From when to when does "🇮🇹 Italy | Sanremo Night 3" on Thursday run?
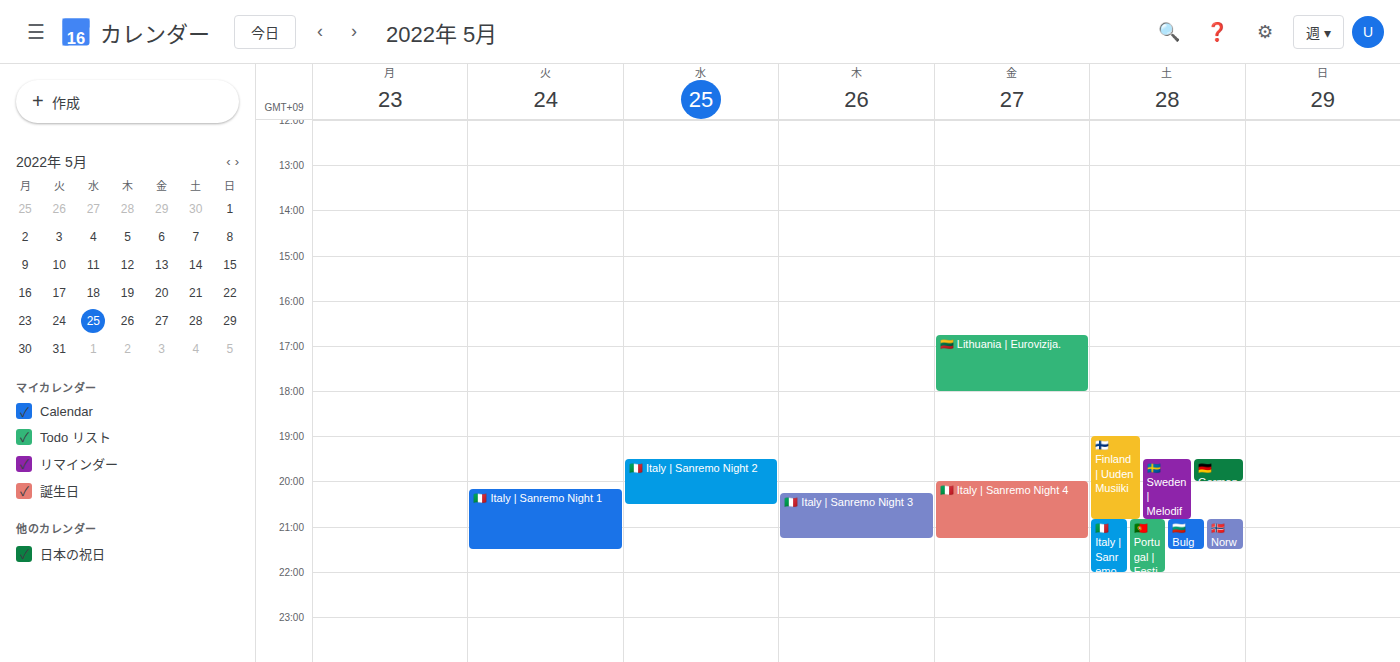
20:15 to 21:15